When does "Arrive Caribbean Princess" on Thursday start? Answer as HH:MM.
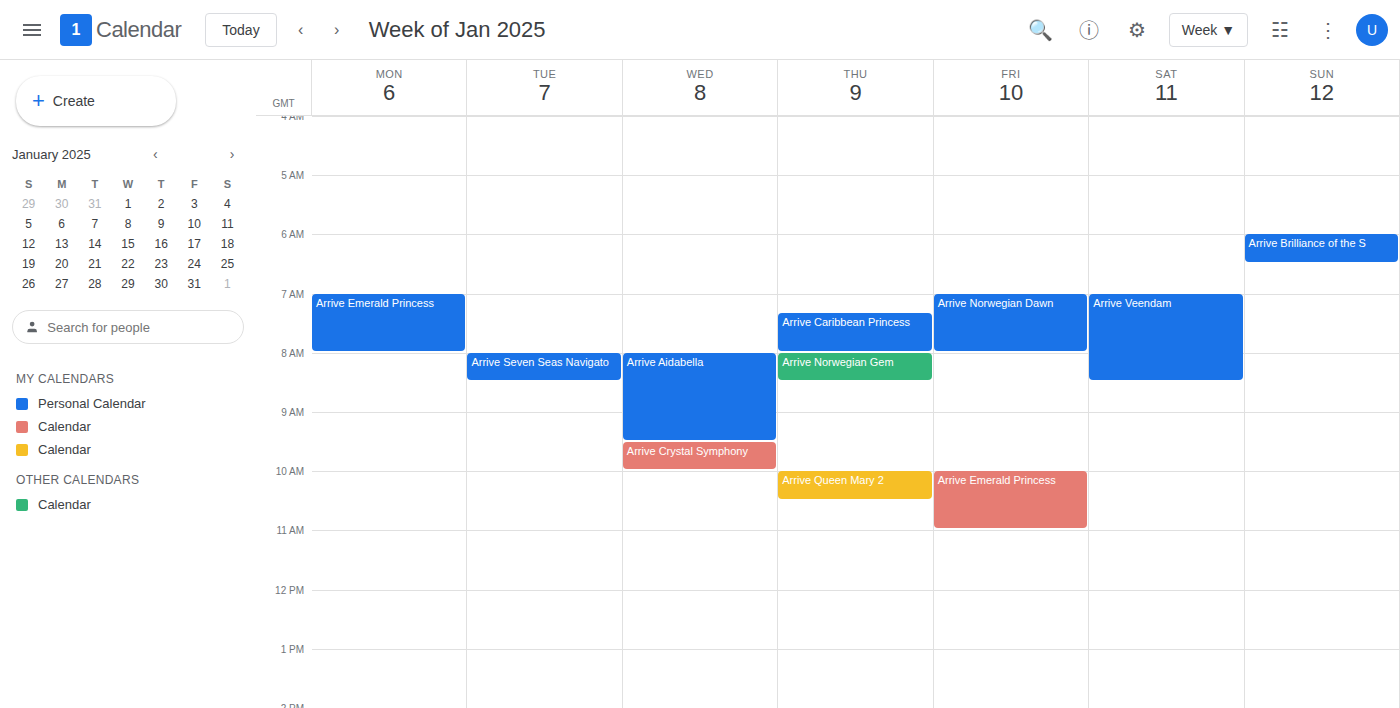
07:20